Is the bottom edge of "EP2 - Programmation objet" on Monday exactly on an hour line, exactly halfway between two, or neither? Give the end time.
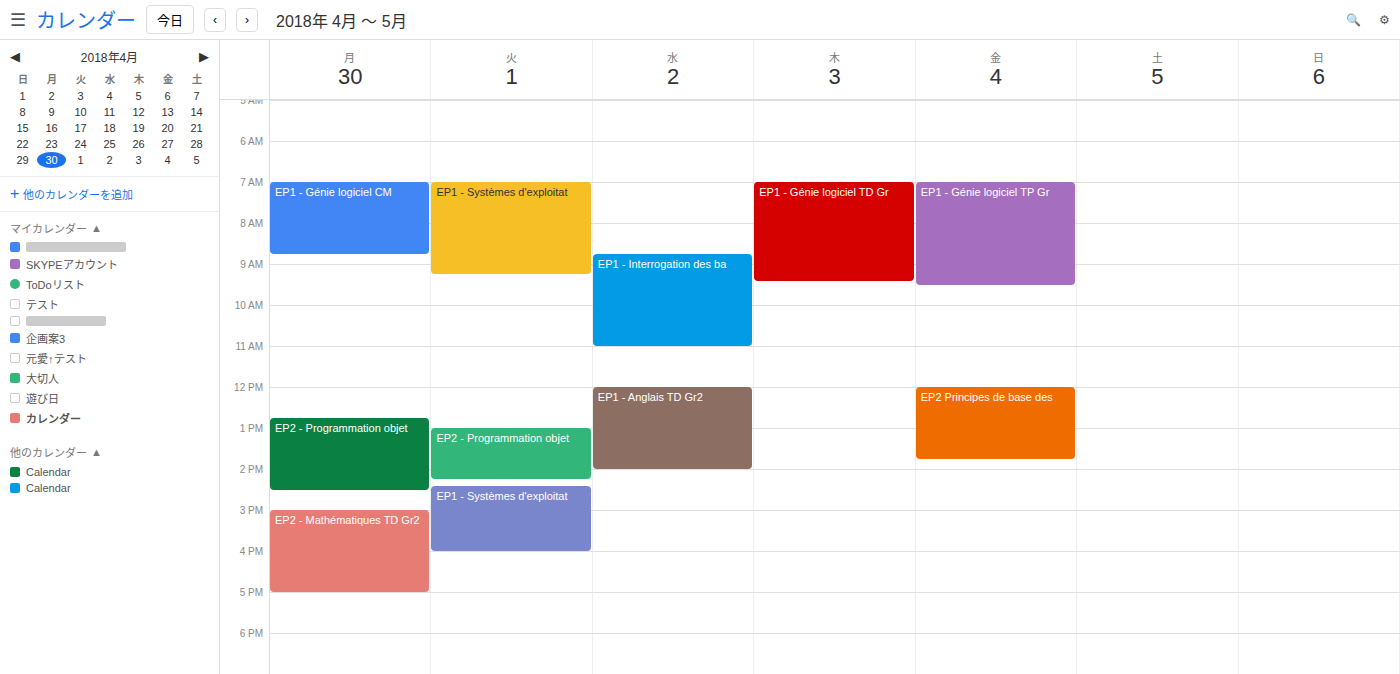
2:30 PM -- halfway between the 2 PM and 3 PM lines.